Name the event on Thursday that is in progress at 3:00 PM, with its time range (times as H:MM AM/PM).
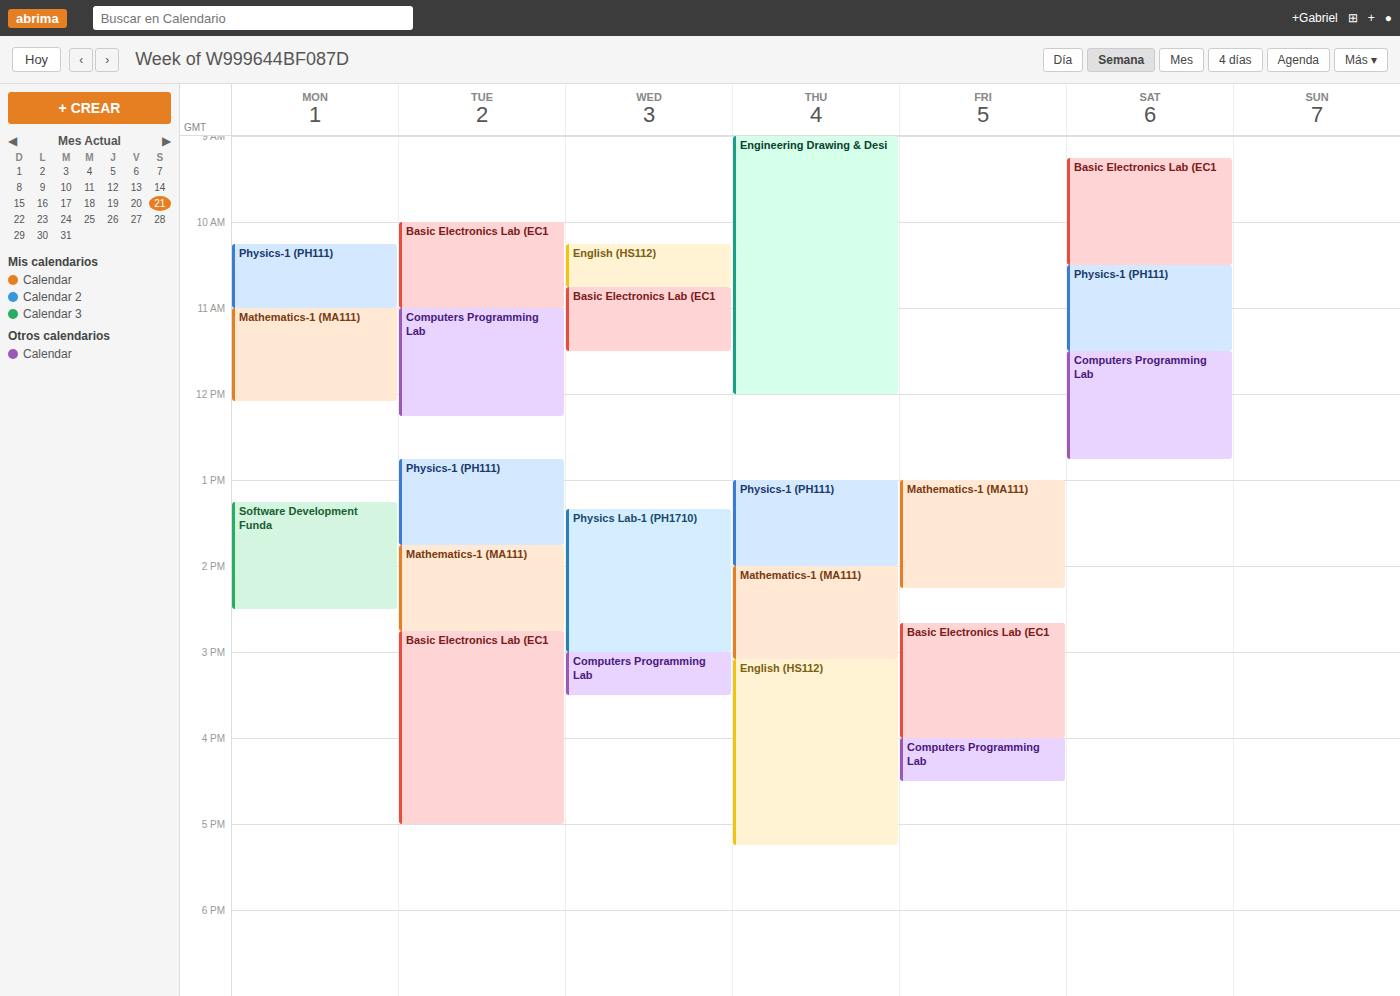
"Mathematics-1 (MA111)", 2:00 PM to 3:05 PM